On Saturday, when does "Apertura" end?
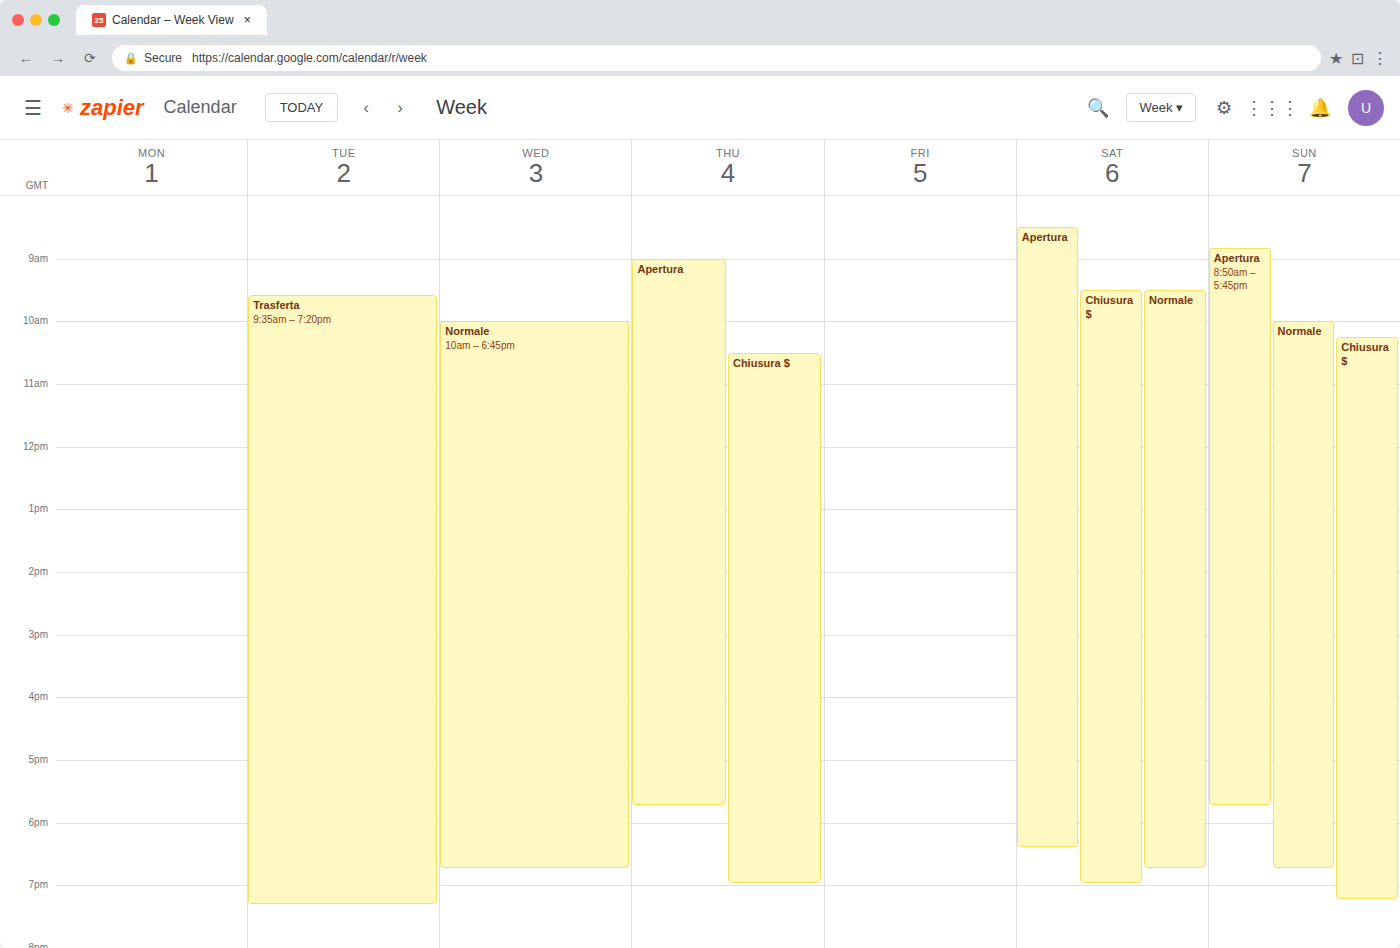
6:25 PM